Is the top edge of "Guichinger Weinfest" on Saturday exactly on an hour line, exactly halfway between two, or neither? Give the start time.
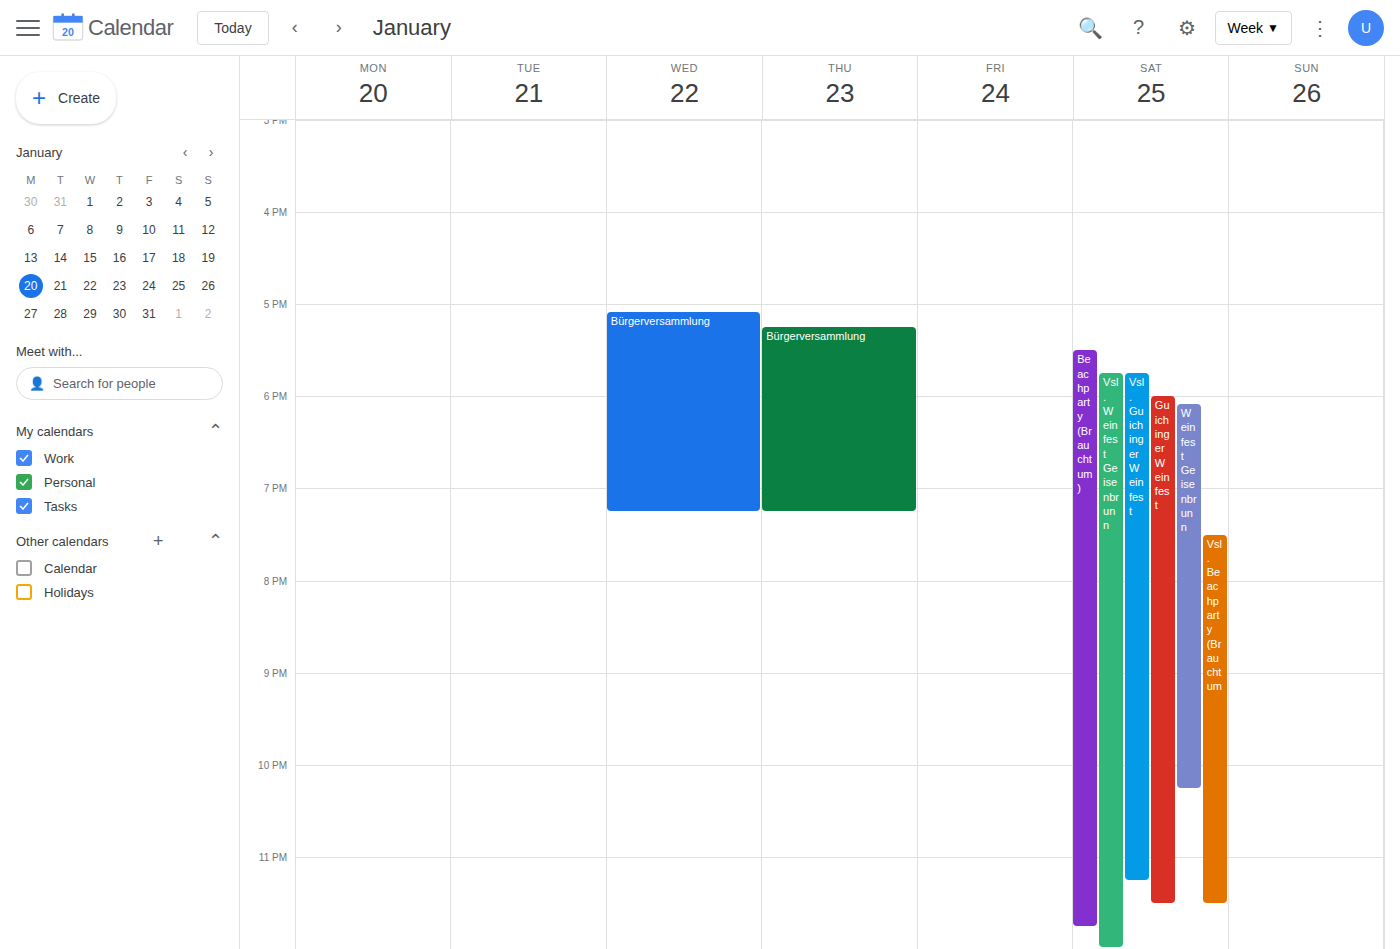
18:00 -- exactly on the 18:00 line.